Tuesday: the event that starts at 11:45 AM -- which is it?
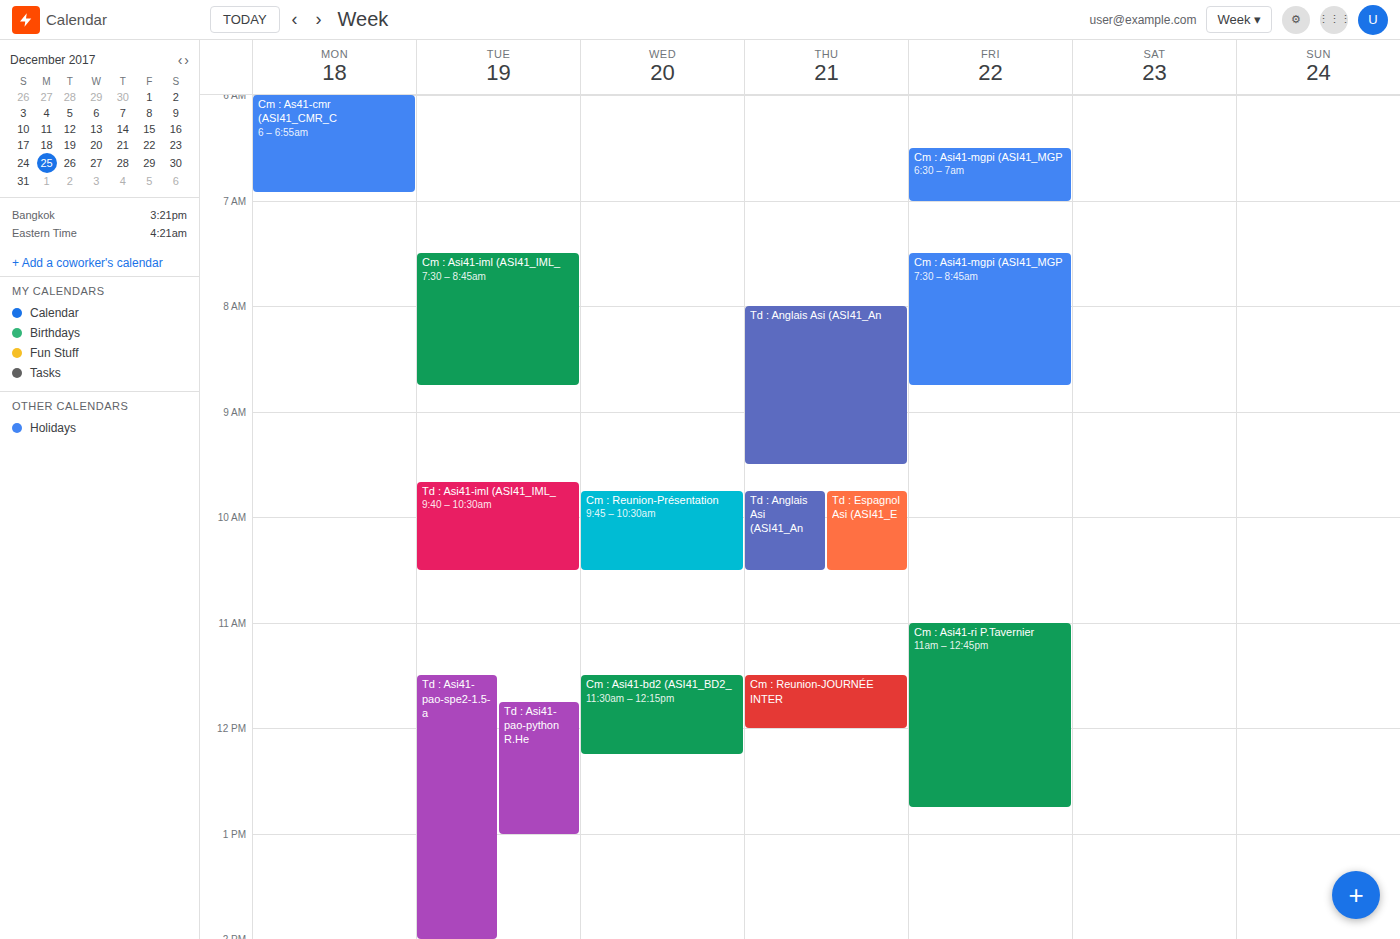
"Td : Asi41-pao-python R.He"